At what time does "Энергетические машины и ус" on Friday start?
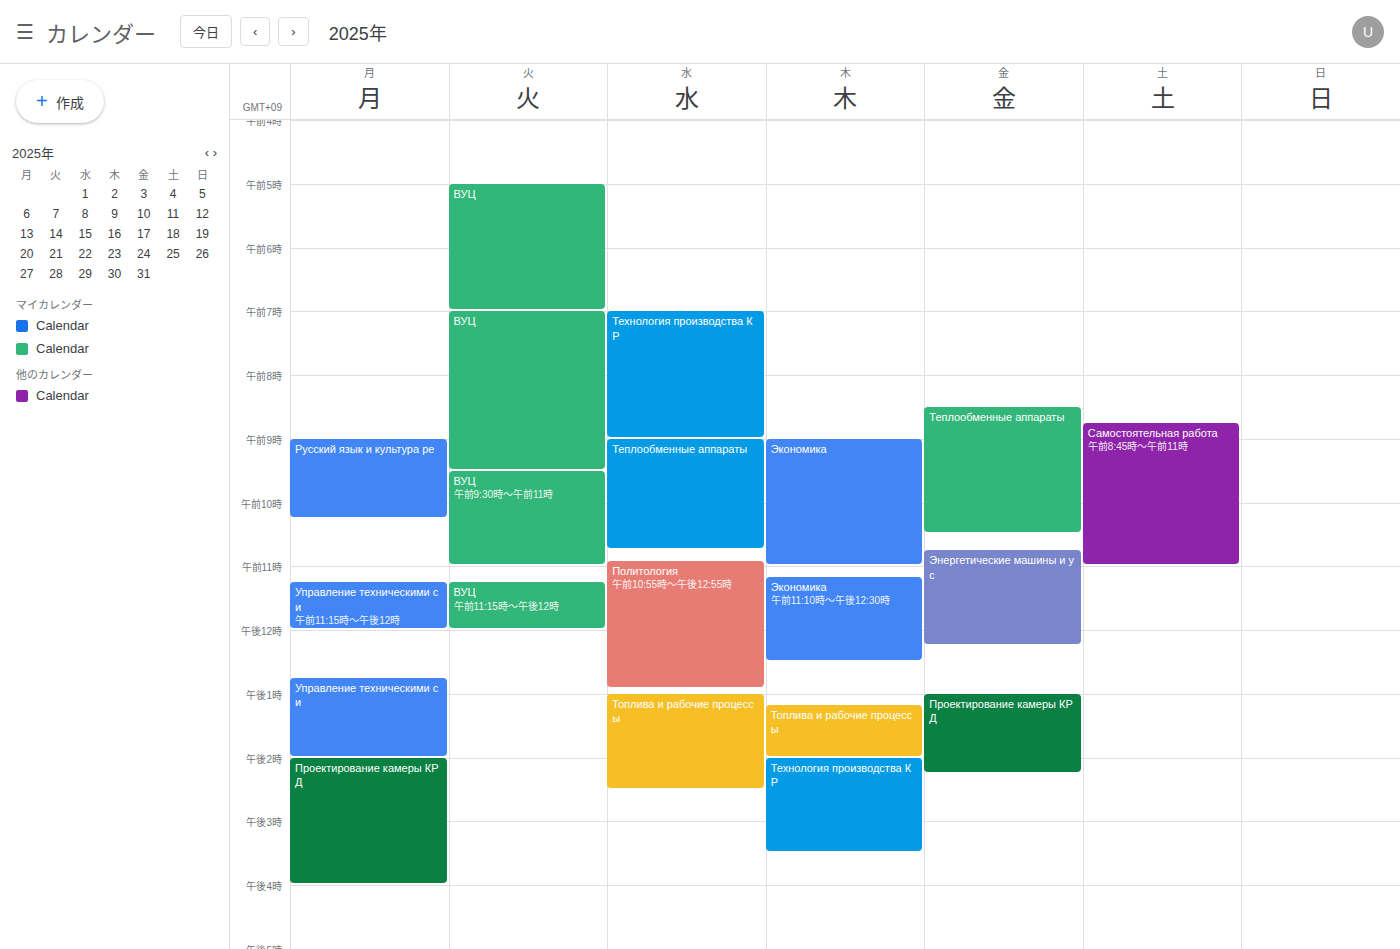
10:45